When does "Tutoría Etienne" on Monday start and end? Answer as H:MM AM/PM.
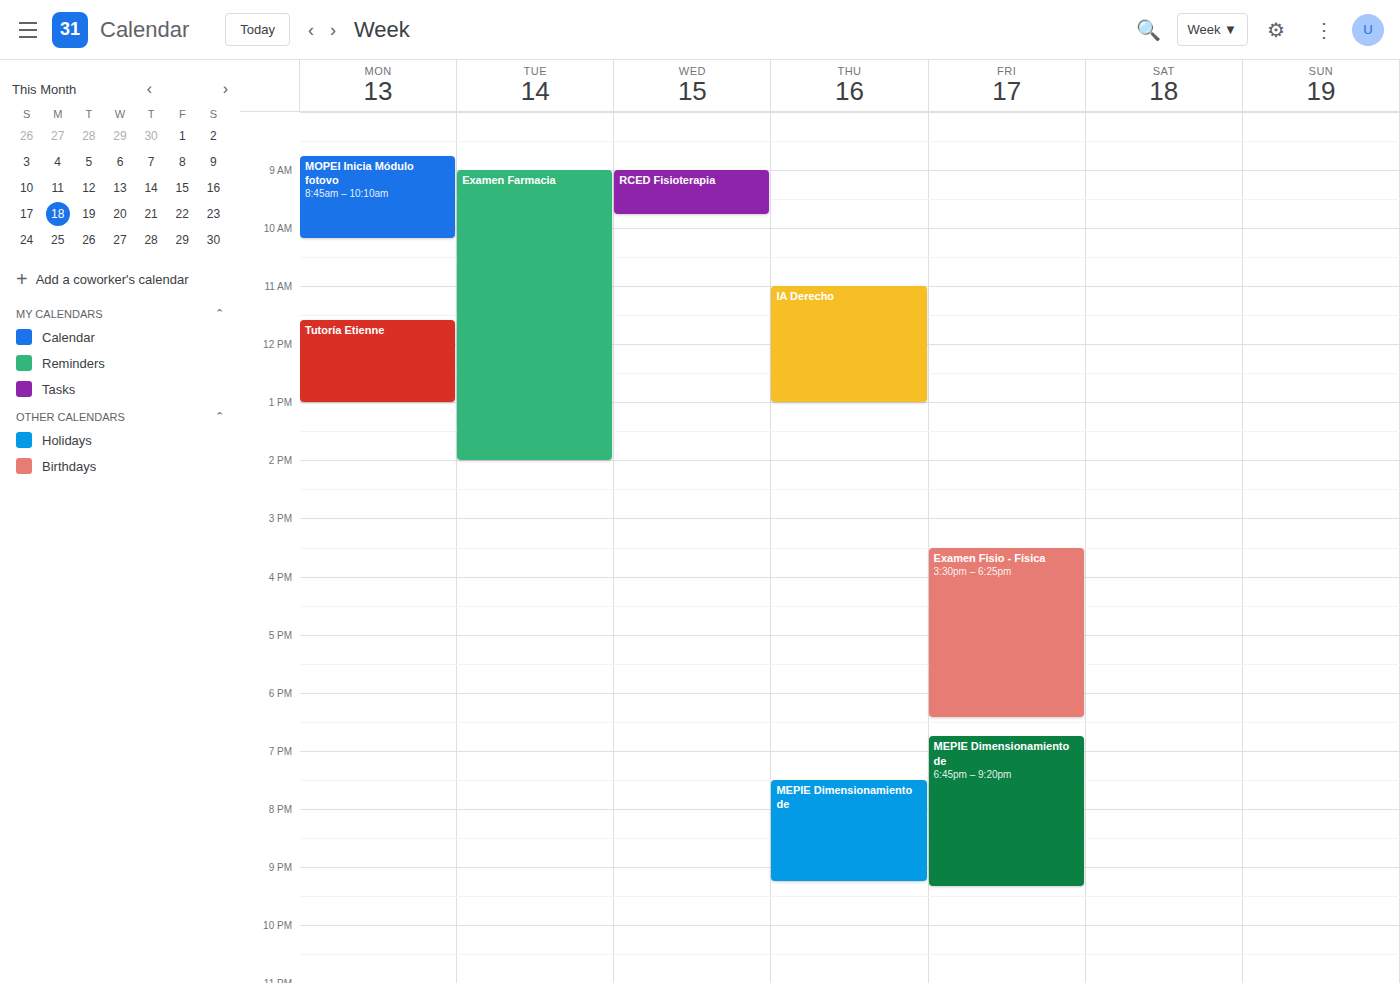
11:35 AM to 1:00 PM